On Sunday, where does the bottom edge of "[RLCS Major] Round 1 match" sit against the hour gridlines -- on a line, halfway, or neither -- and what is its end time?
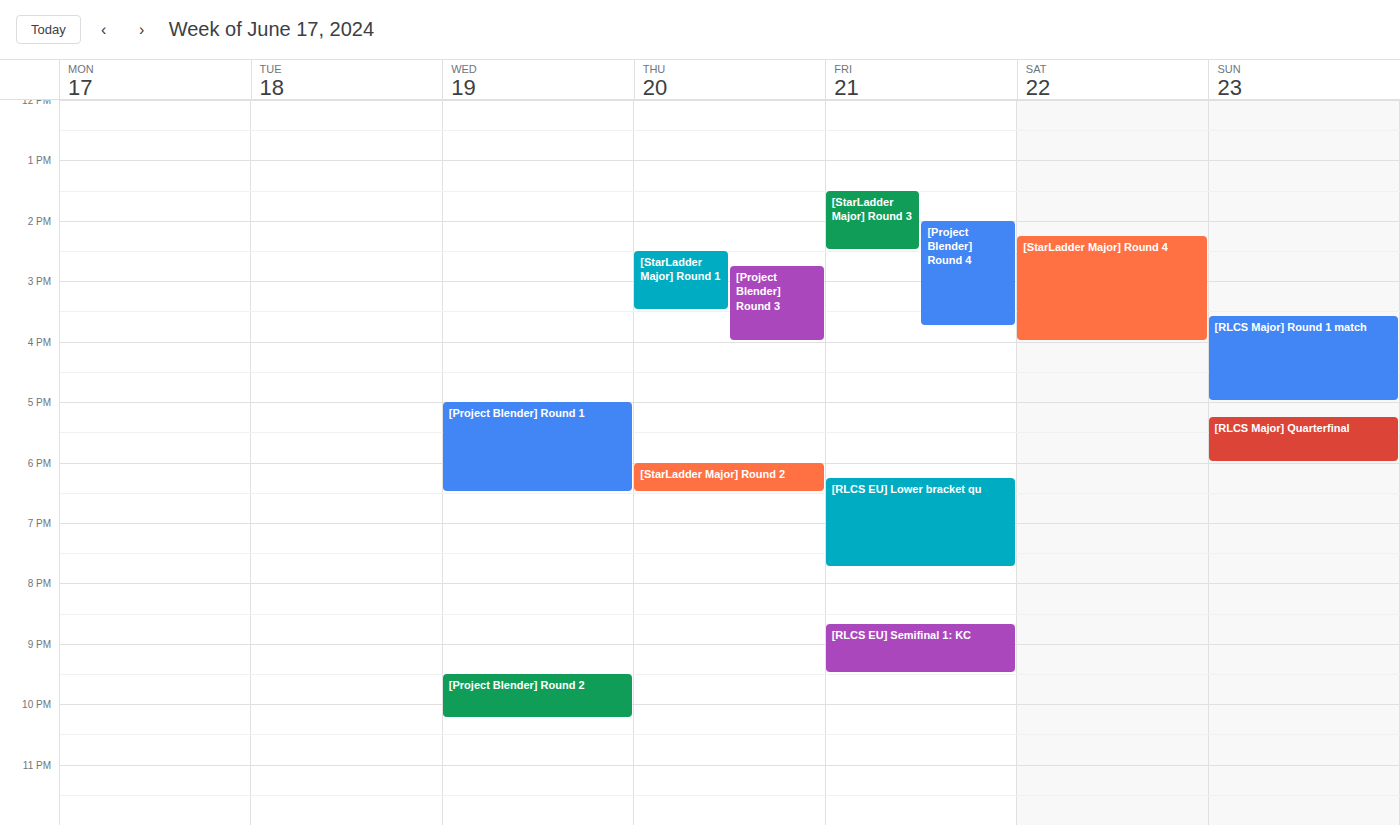
5:00 PM -- exactly on the 5 PM line.